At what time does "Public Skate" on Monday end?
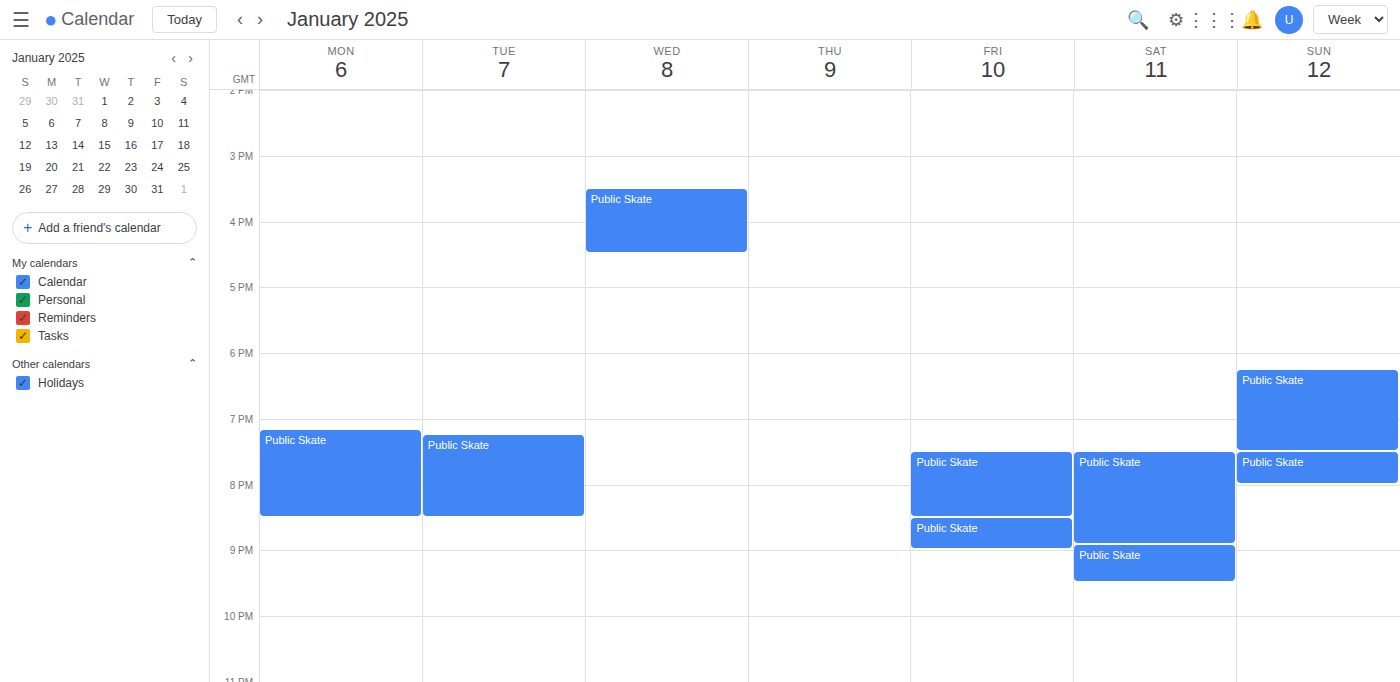
8:30 PM